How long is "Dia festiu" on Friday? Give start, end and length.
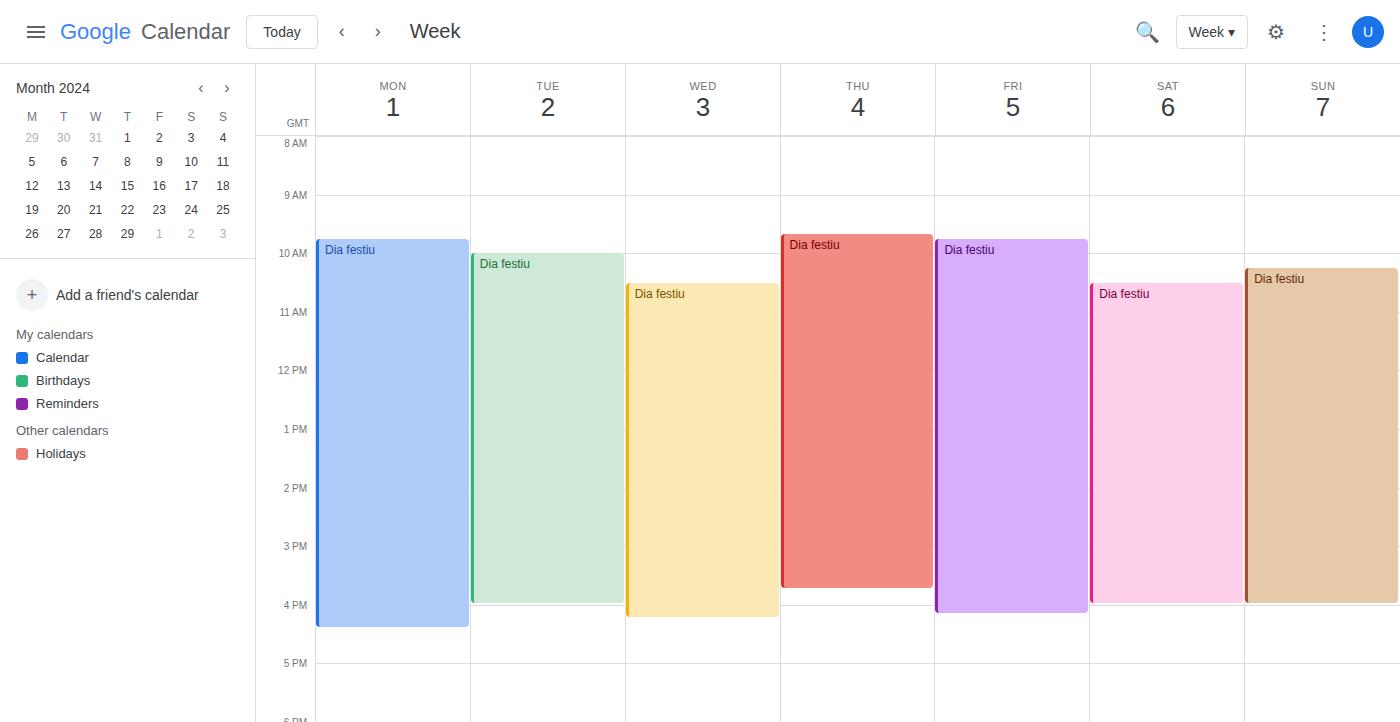
9:45 AM to 4:10 PM, 6 hours 25 minutes